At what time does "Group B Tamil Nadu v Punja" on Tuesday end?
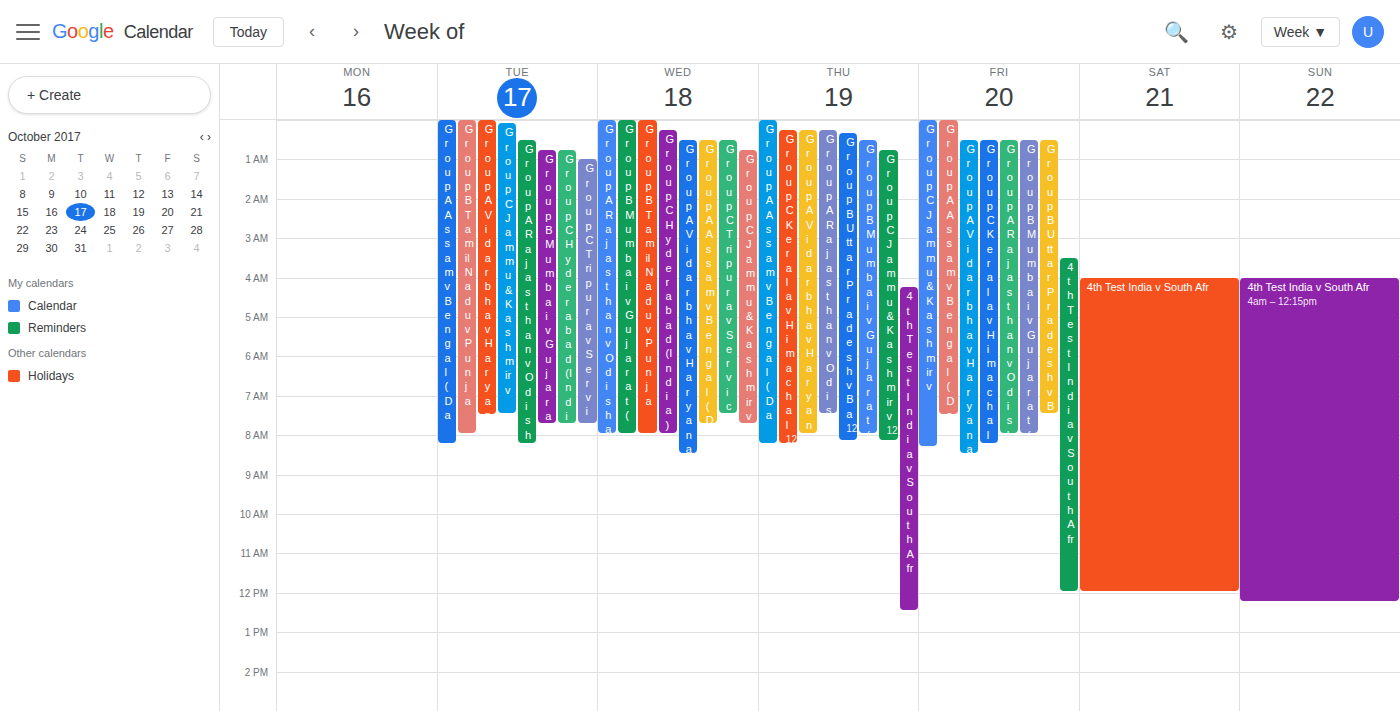
8:00 AM